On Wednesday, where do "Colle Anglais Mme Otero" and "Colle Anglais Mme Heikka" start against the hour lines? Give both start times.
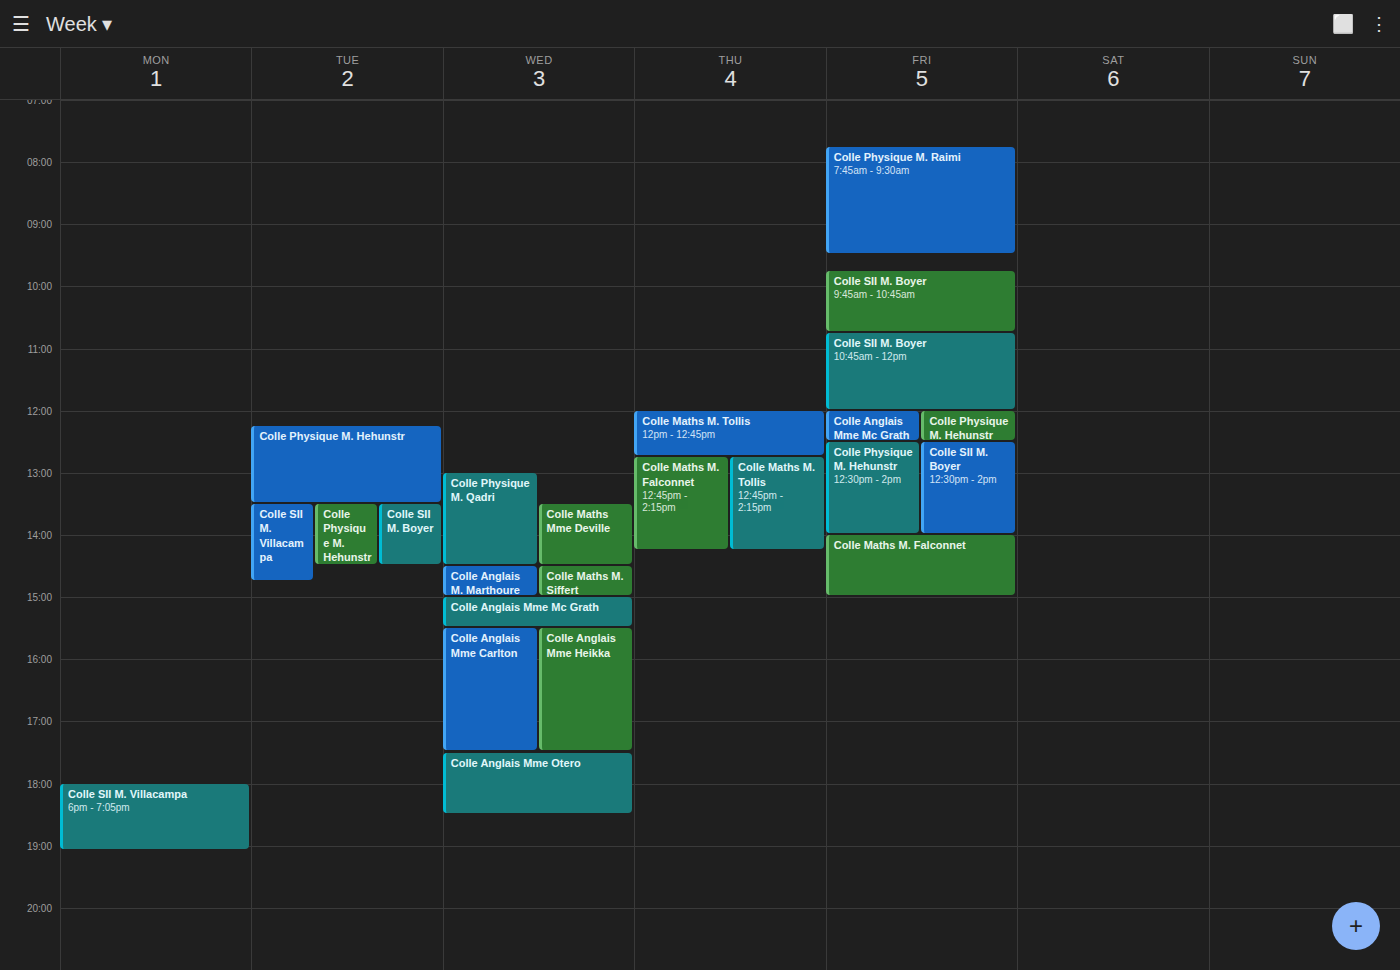
"Colle Anglais Mme Otero": 5:30 PM, halfway between the 5 PM and 6 PM lines. "Colle Anglais Mme Heikka": 3:30 PM, halfway between the 3 PM and 4 PM lines.